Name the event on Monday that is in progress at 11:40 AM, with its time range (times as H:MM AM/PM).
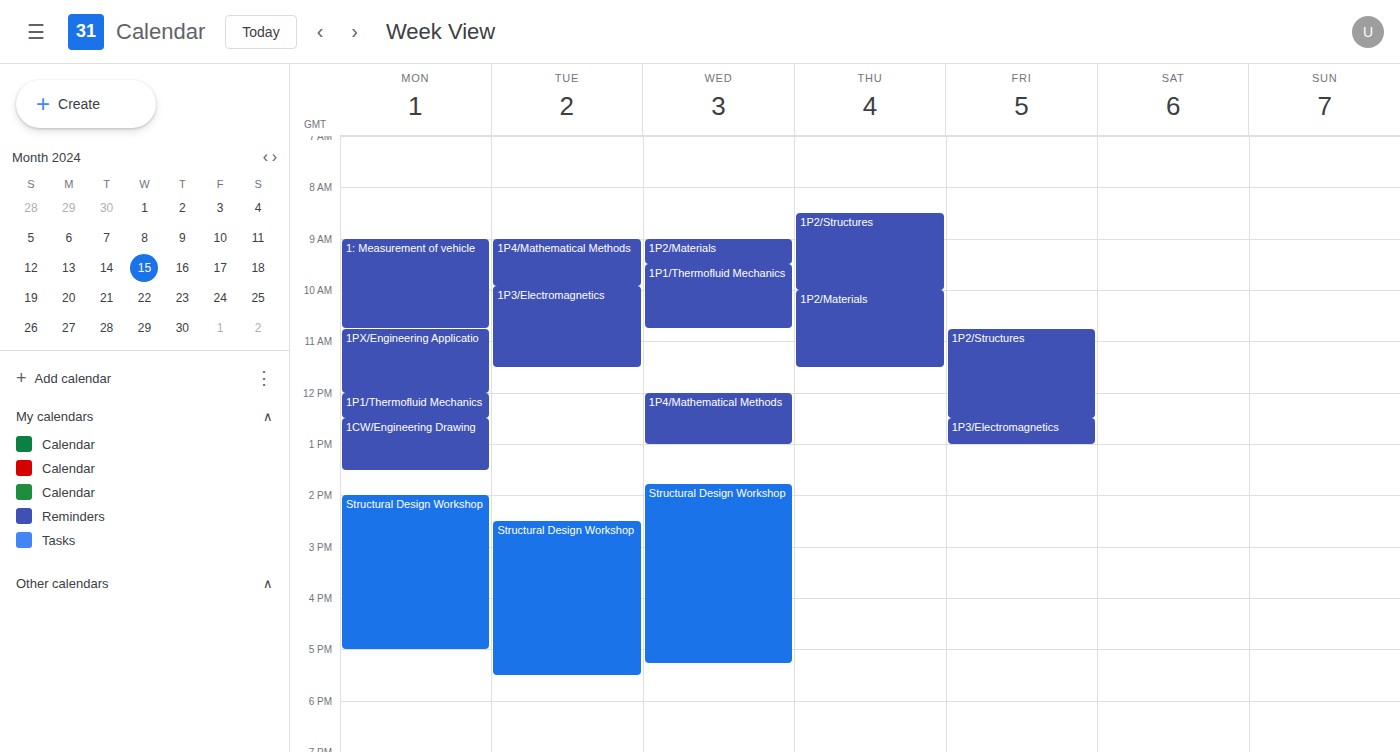
"1PX/Engineering Applicatio", 10:45 AM to 12:00 PM